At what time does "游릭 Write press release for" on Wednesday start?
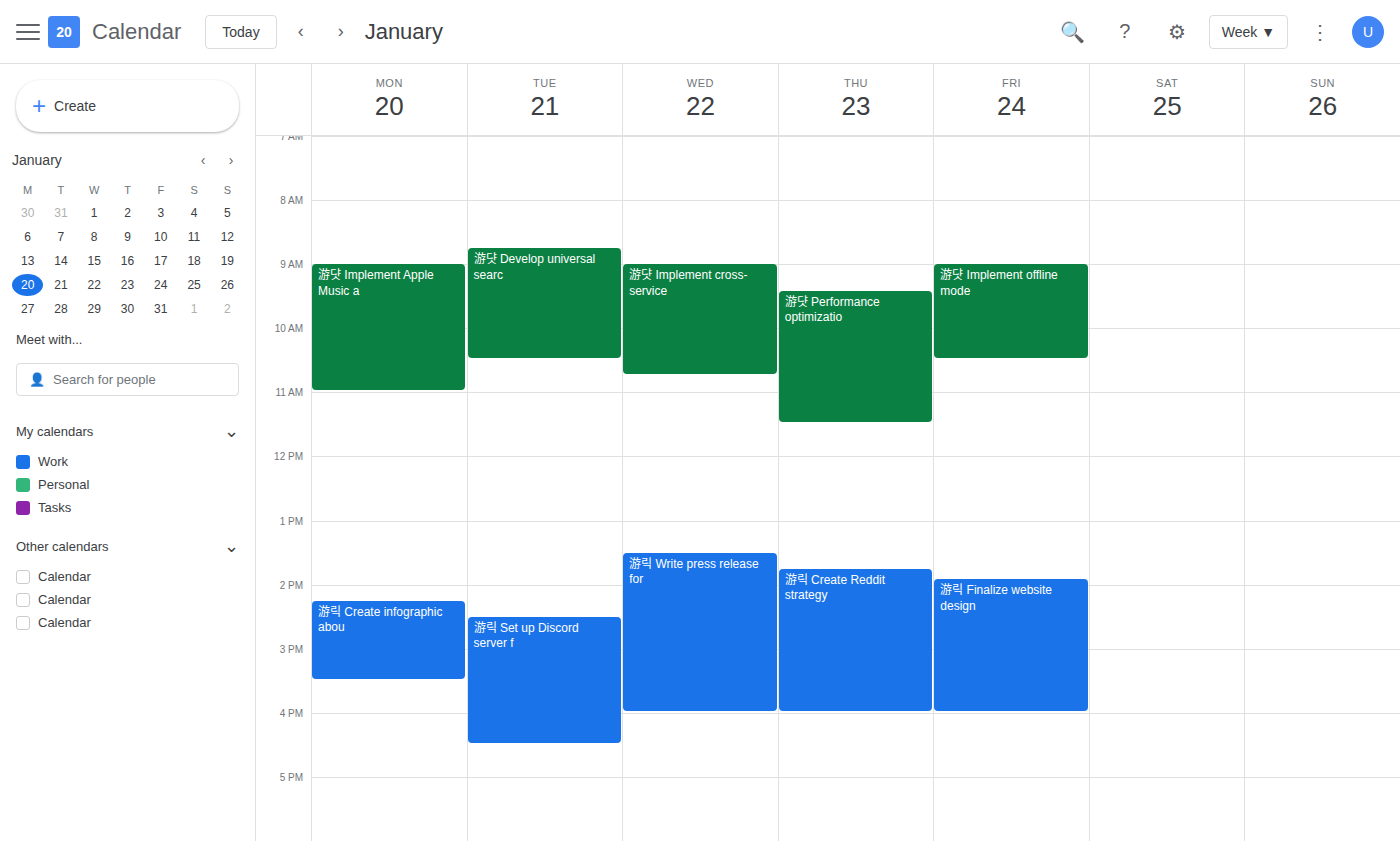
1:30 PM